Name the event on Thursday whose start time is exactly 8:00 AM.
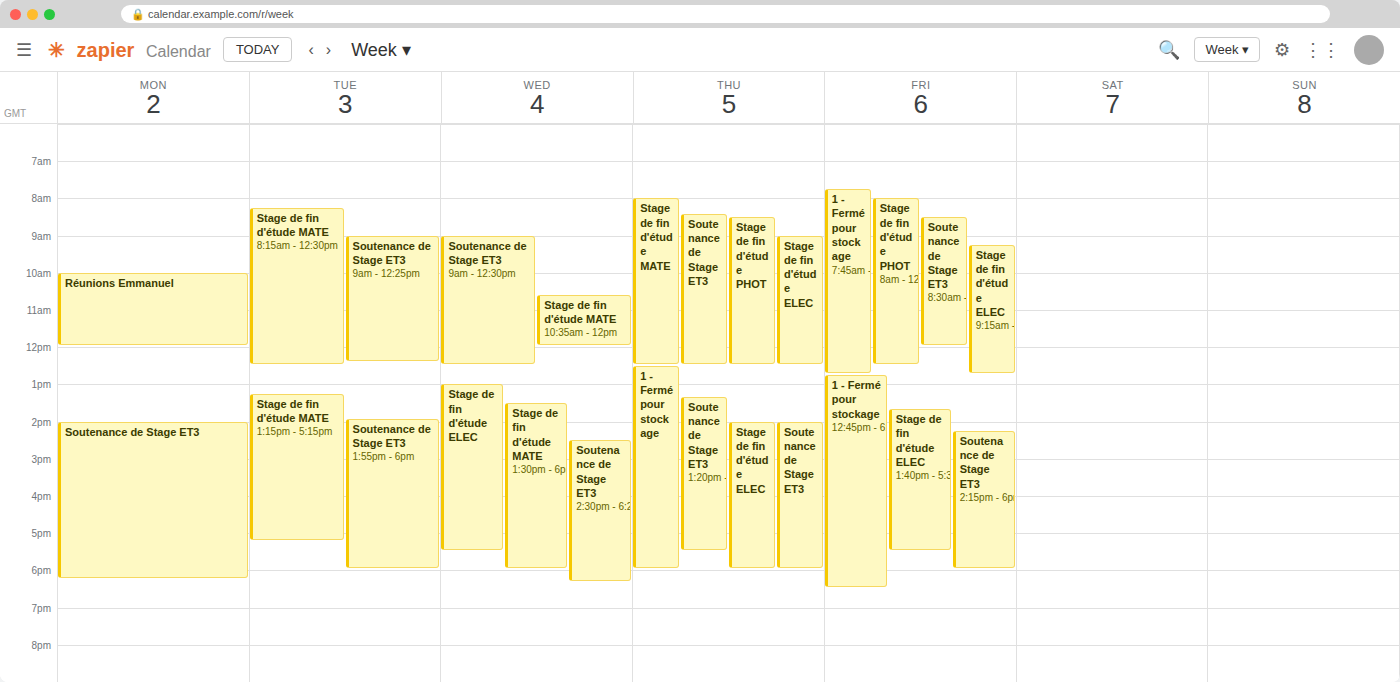
"Stage de fin d'étude MATE"